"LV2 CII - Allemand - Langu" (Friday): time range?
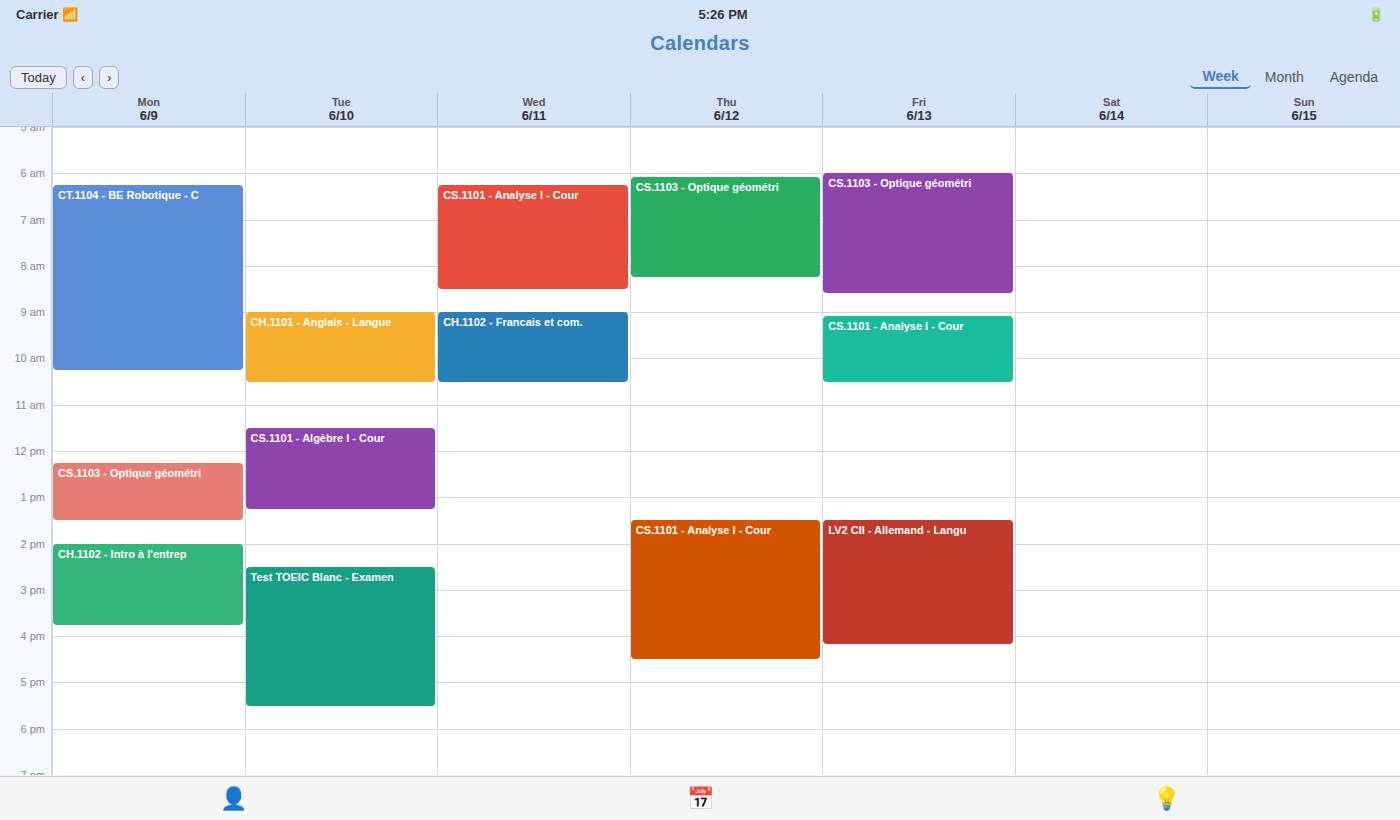
13:30 to 16:10